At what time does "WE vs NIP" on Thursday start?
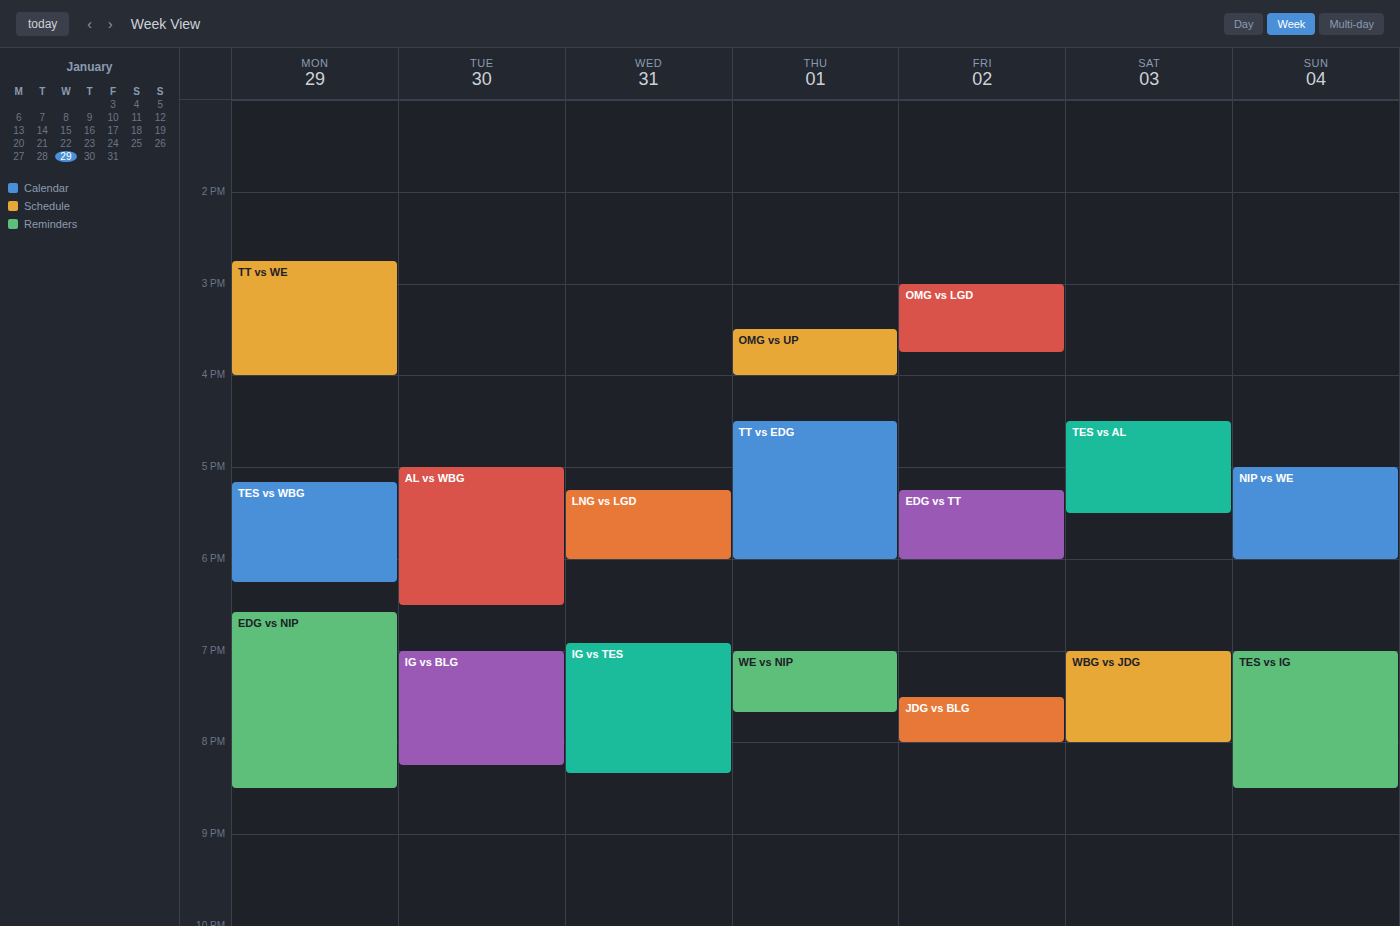
7:00 PM